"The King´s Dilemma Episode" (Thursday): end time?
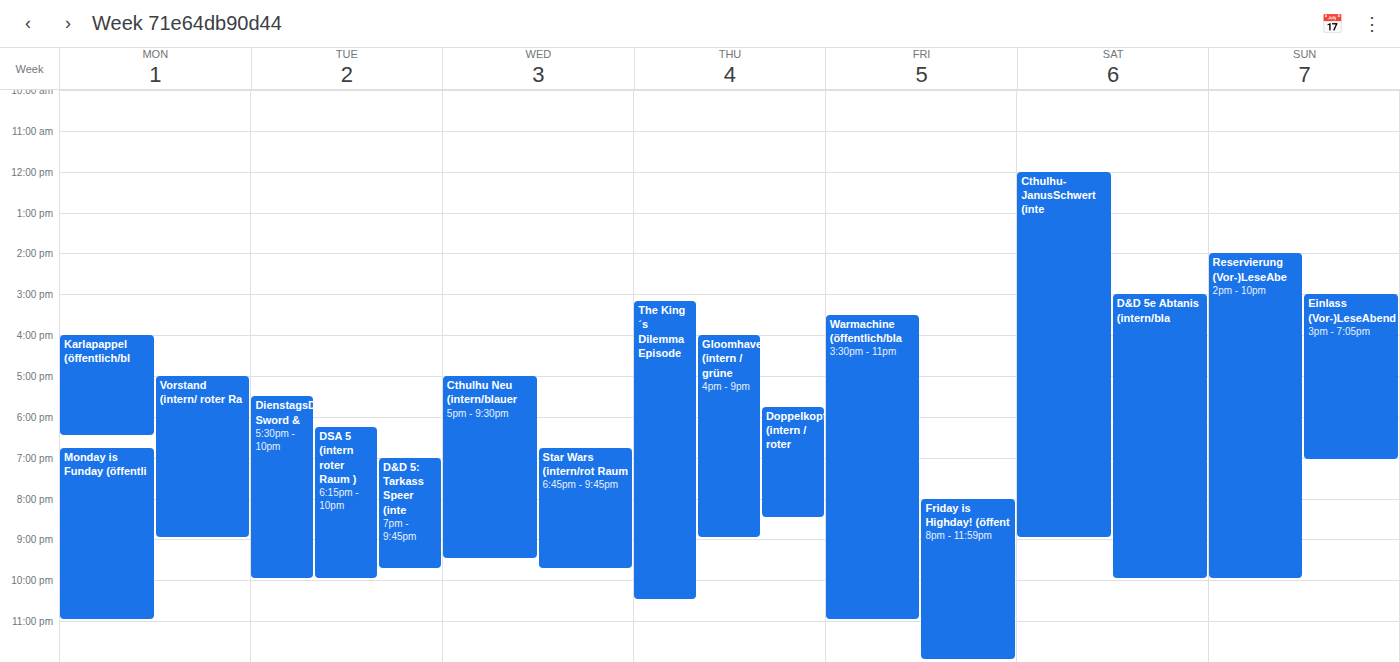
10:30 PM